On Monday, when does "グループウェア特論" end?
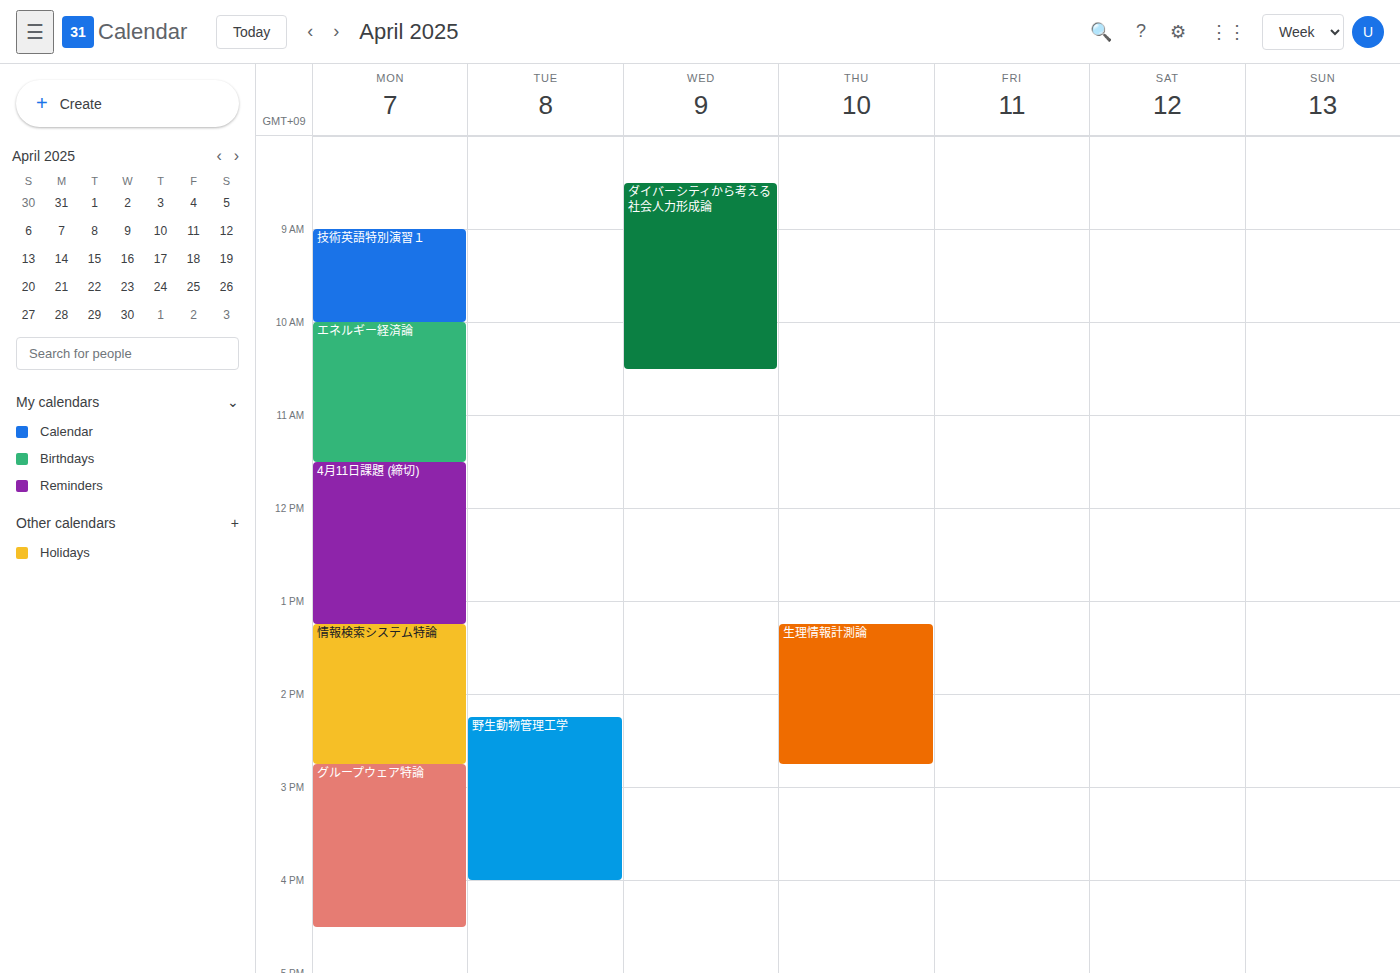
4:30 PM